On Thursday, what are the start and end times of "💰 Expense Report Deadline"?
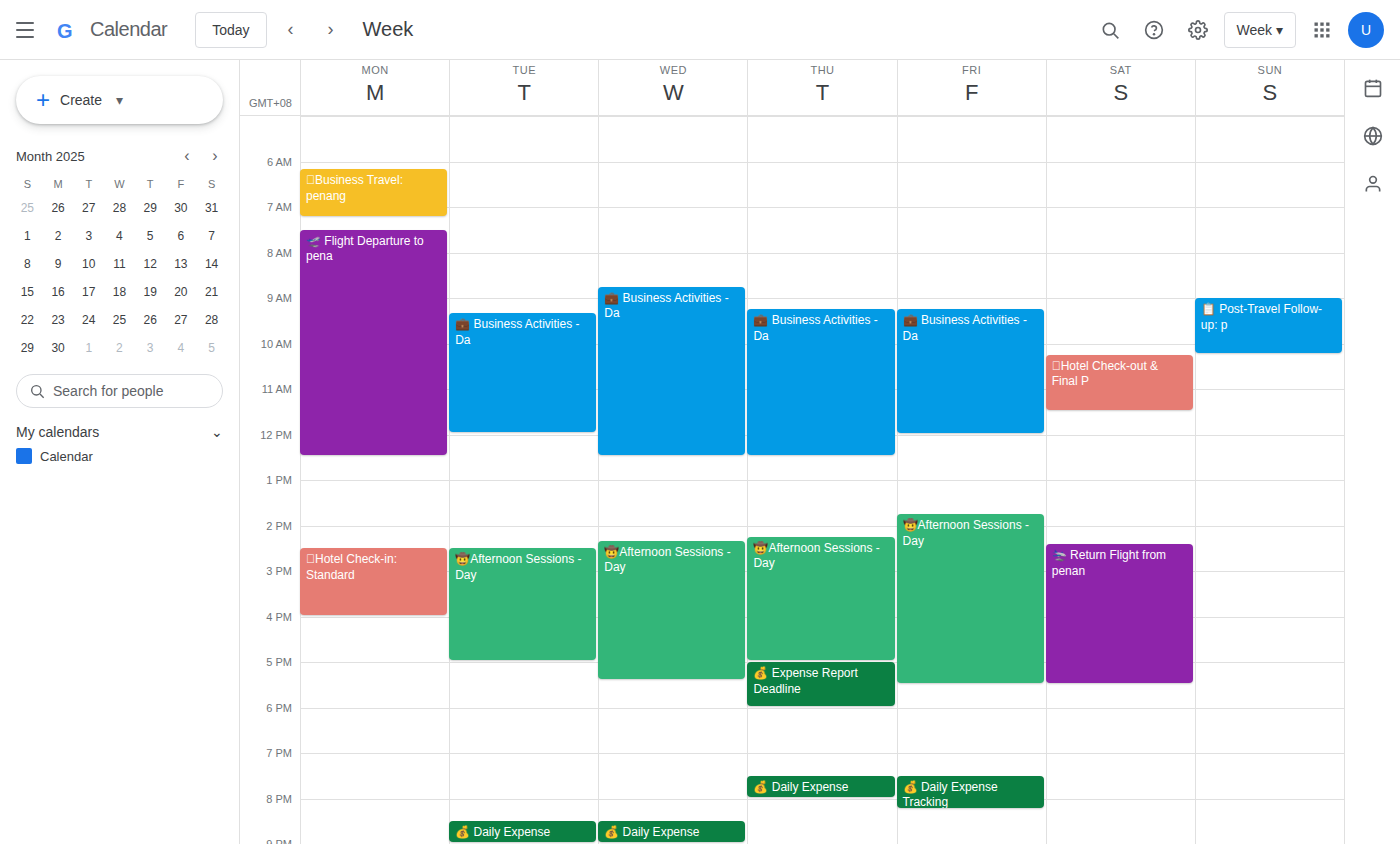
5:00 PM to 6:00 PM